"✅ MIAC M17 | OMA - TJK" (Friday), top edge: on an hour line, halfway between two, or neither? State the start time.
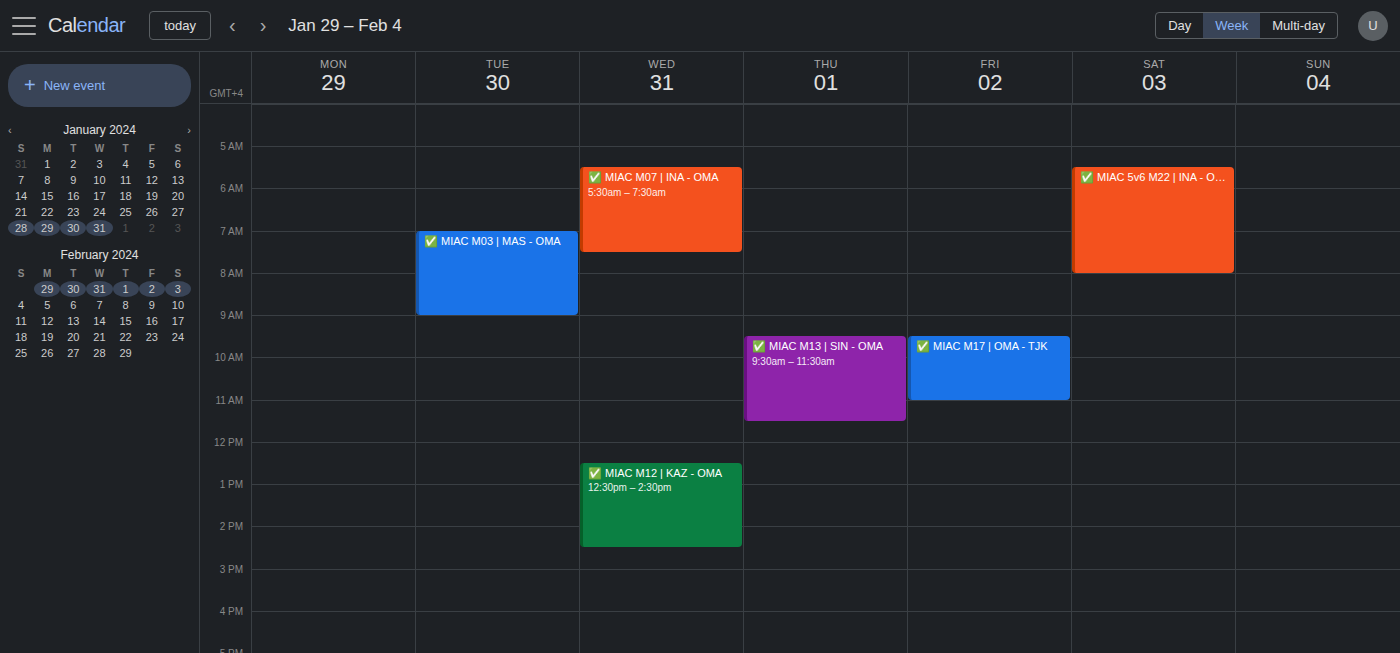
9:30 AM -- halfway between the 9 AM and 10 AM lines.